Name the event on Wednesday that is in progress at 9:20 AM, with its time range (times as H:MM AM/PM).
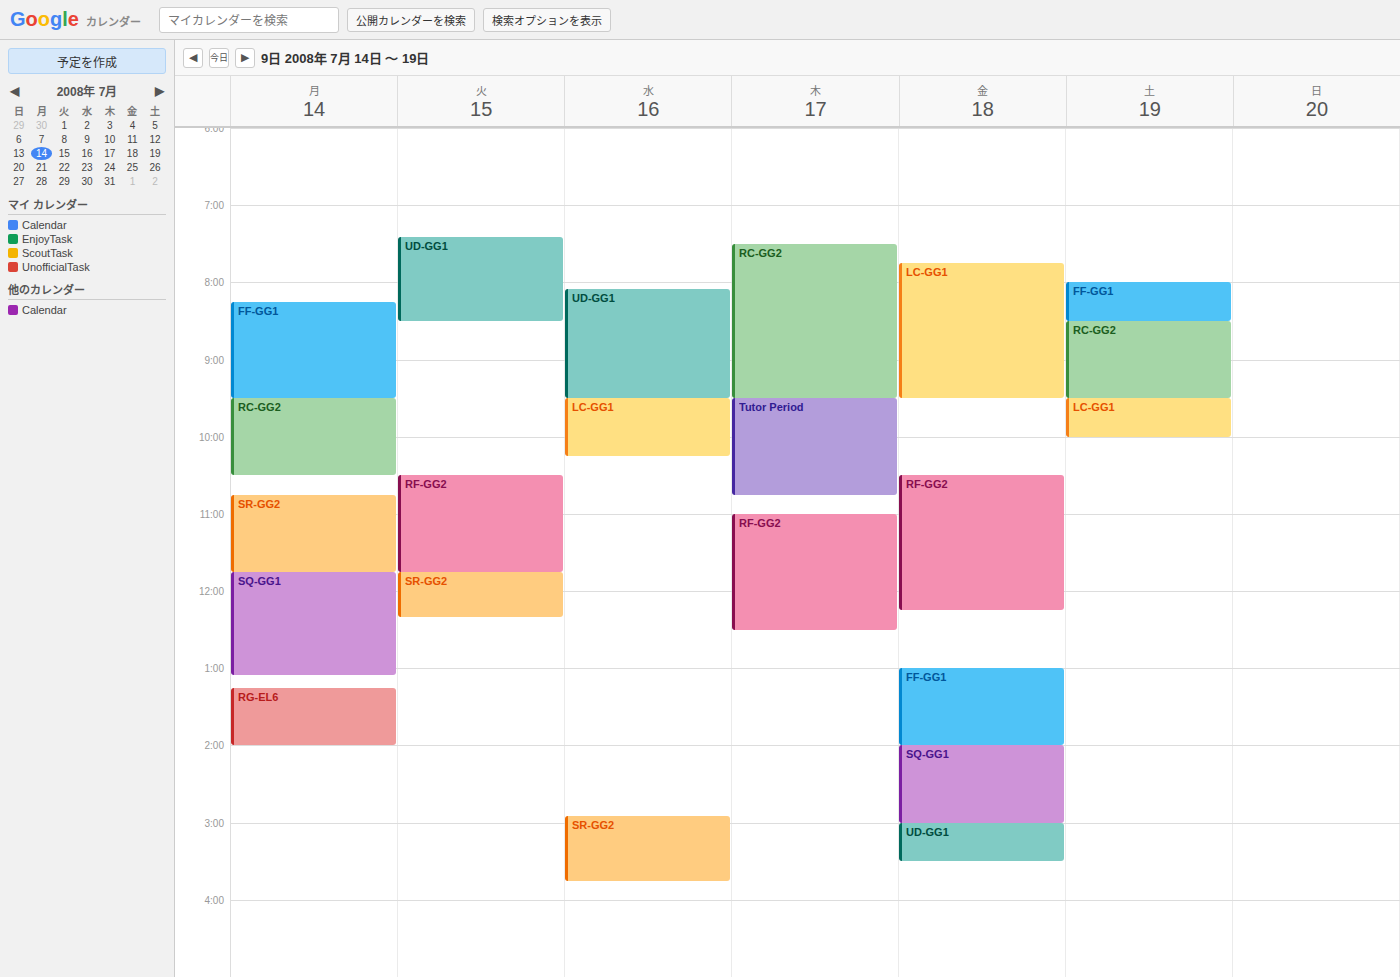
"UD-GG1", 8:05 AM to 9:30 AM